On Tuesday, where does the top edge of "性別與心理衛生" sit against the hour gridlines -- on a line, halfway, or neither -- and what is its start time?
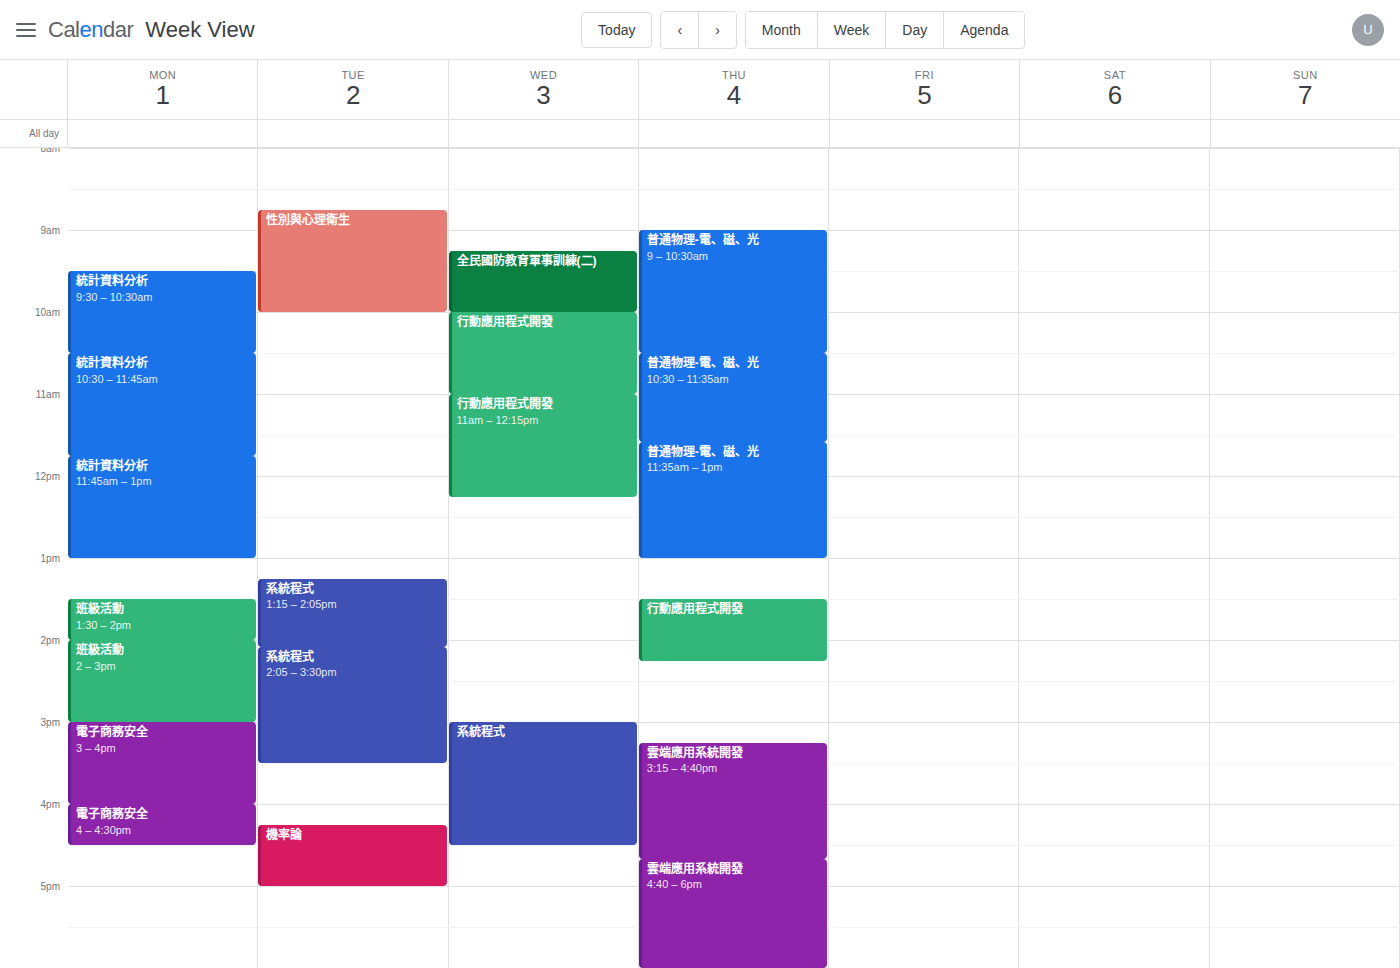
8:45 AM -- neither: three quarters of the way from the 8 AM line to the 9 AM line.